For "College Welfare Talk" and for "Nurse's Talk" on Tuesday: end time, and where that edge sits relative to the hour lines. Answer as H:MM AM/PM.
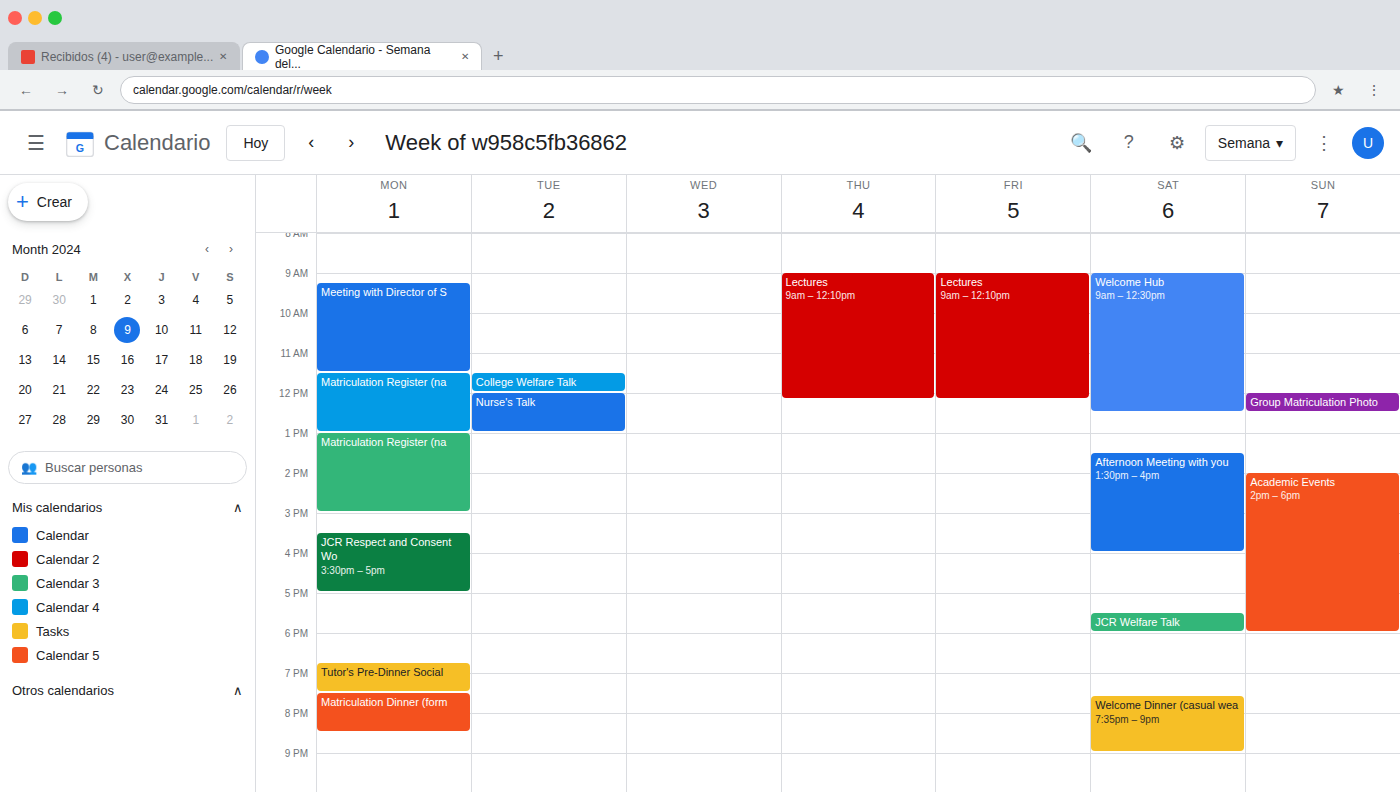
"College Welfare Talk": 12:00 PM, exactly on the 12 PM line. "Nurse's Talk": 1:00 PM, exactly on the 1 PM line.